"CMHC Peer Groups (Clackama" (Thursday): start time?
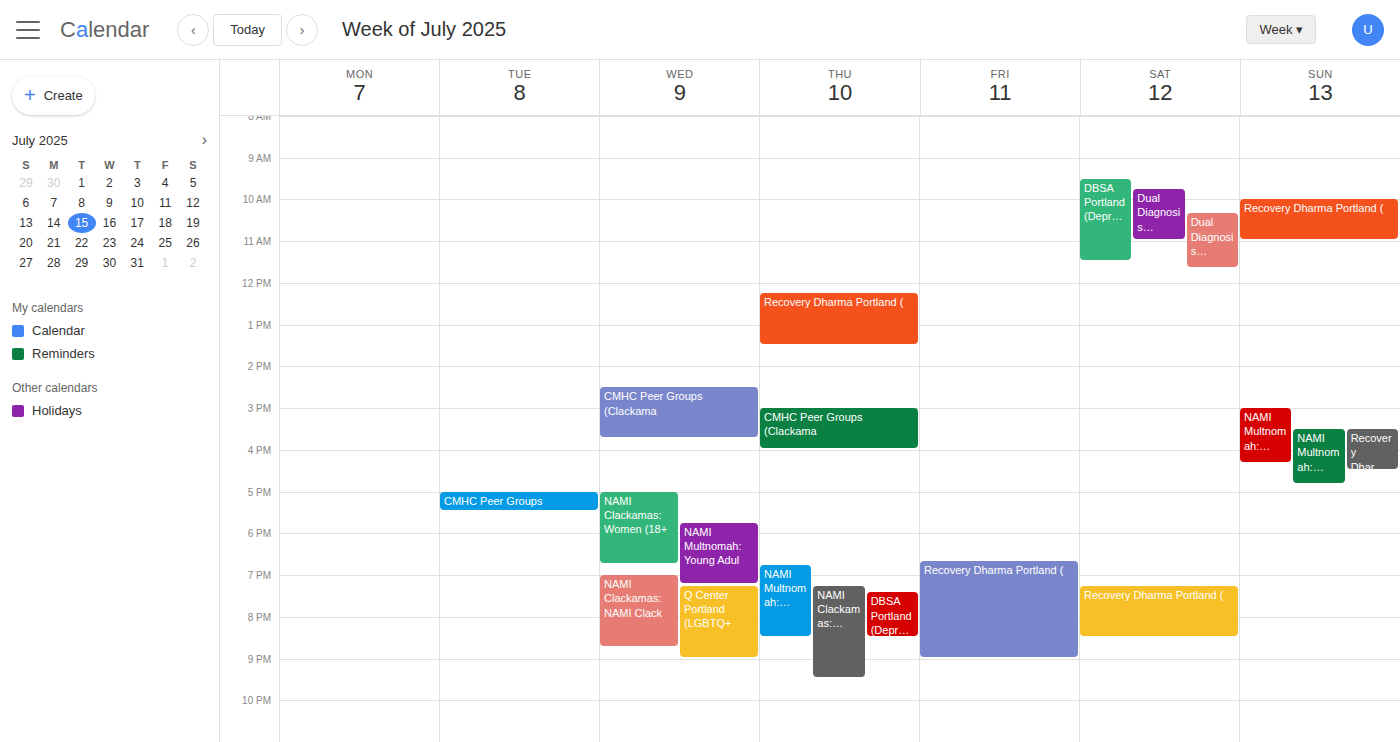
3:00 PM